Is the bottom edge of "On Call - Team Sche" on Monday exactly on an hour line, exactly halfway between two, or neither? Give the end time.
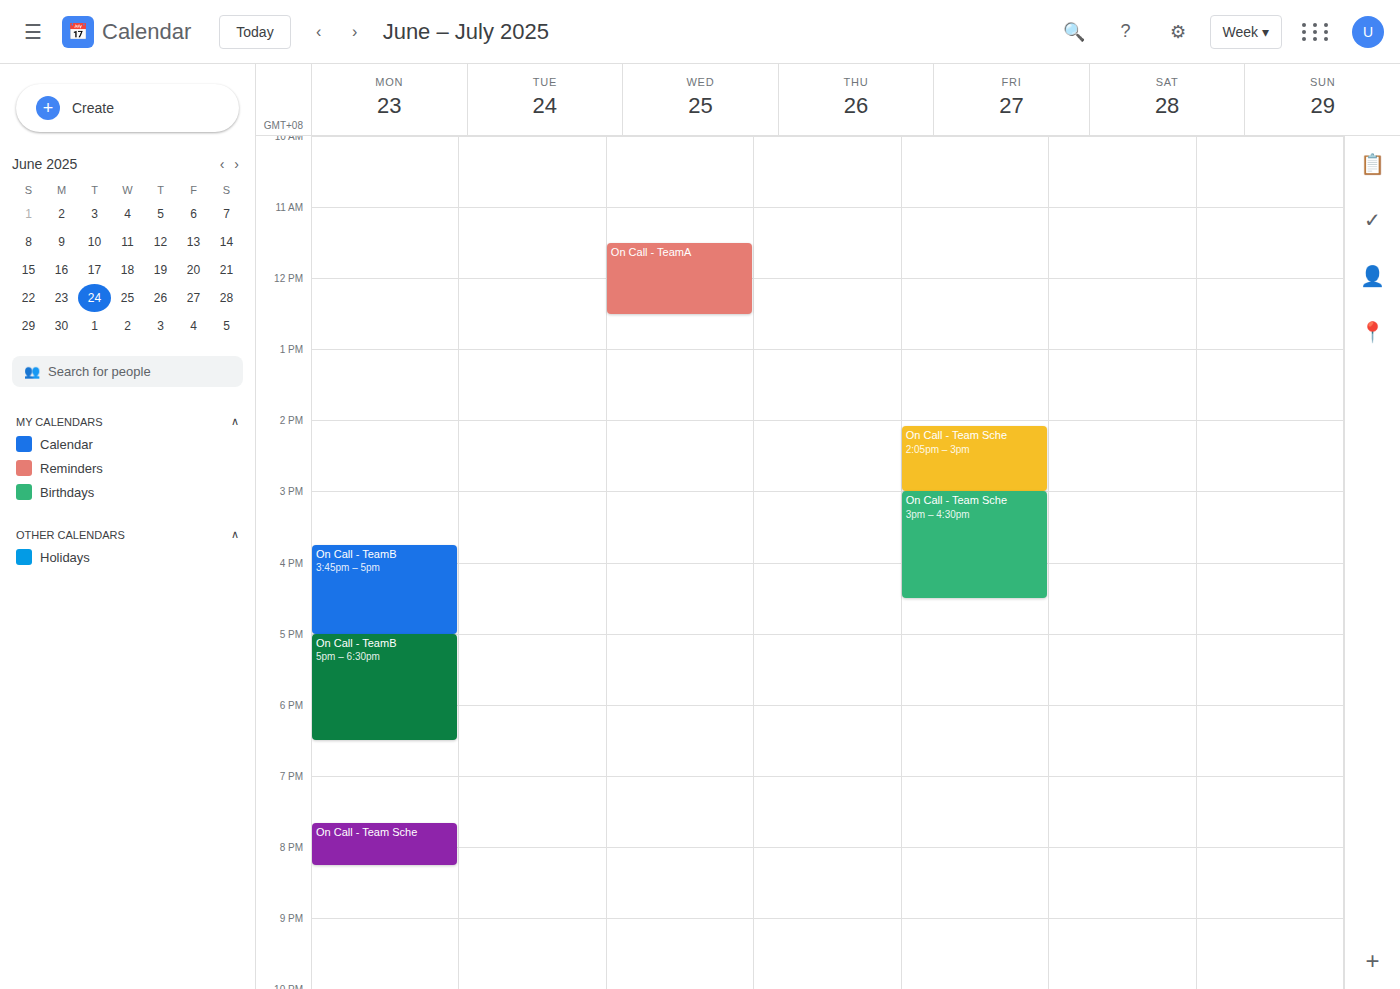
8:15 PM -- neither: a quarter of the way from the 8 PM line to the 9 PM line.